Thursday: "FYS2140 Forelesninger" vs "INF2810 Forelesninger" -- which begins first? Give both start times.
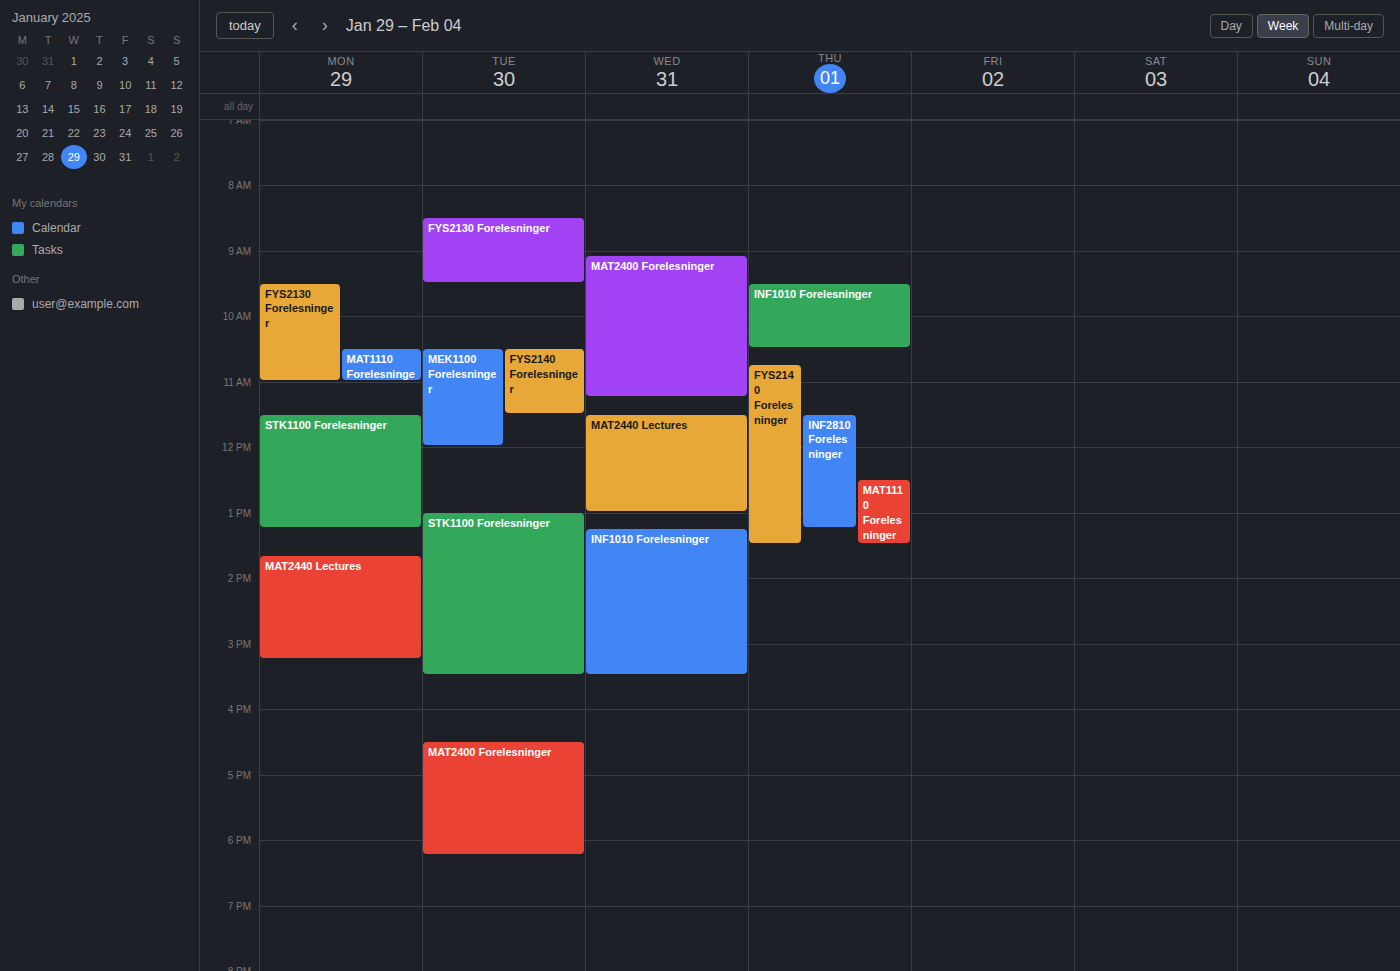
"FYS2140 Forelesninger" 10:45 AM; "INF2810 Forelesninger" 11:30 AM.